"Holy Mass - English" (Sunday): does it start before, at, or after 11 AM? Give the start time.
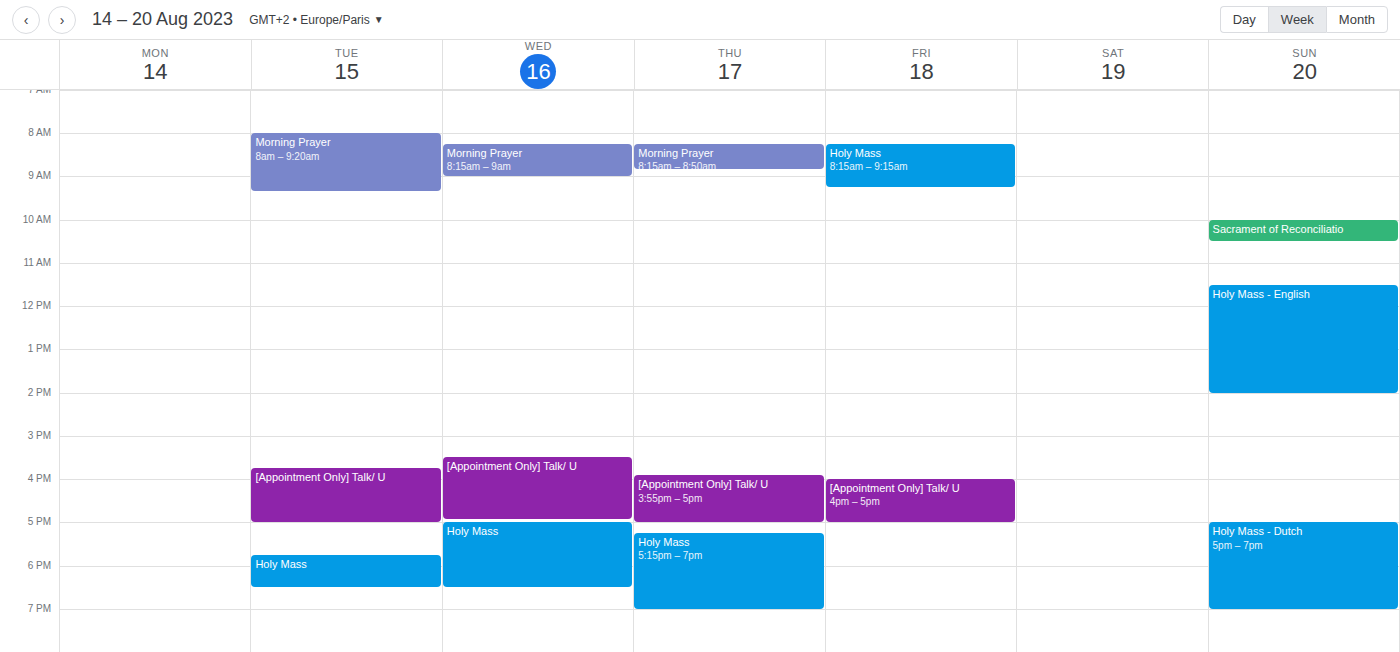
11:30 AM -- after 11 AM, 30 minutes below the 11 AM line.